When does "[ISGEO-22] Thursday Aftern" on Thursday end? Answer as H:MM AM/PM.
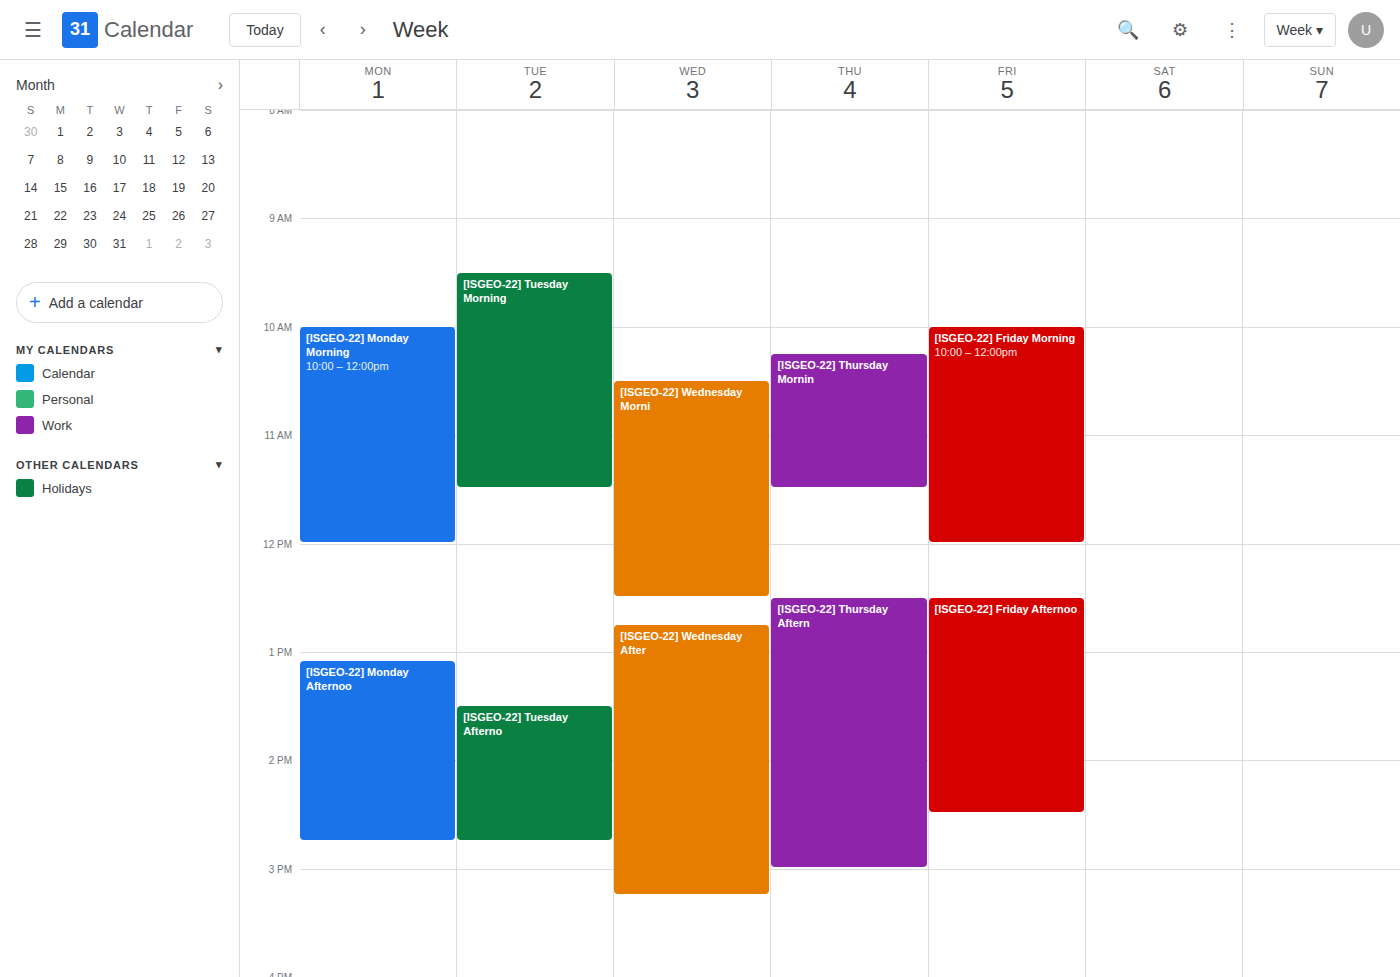
3:00 PM